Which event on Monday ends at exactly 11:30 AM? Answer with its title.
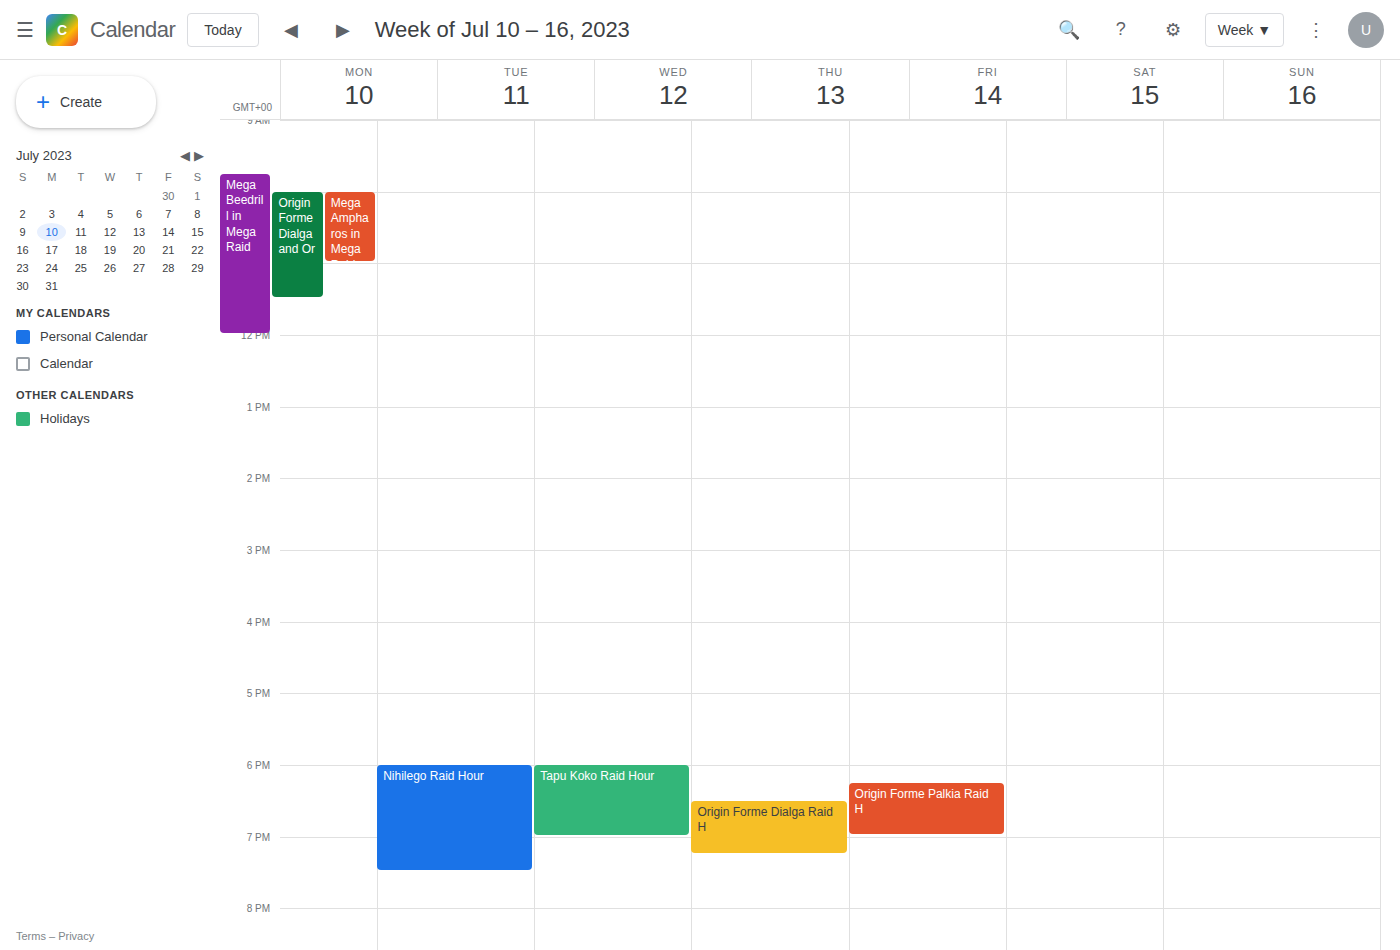
"Origin Forme Dialga and Or"